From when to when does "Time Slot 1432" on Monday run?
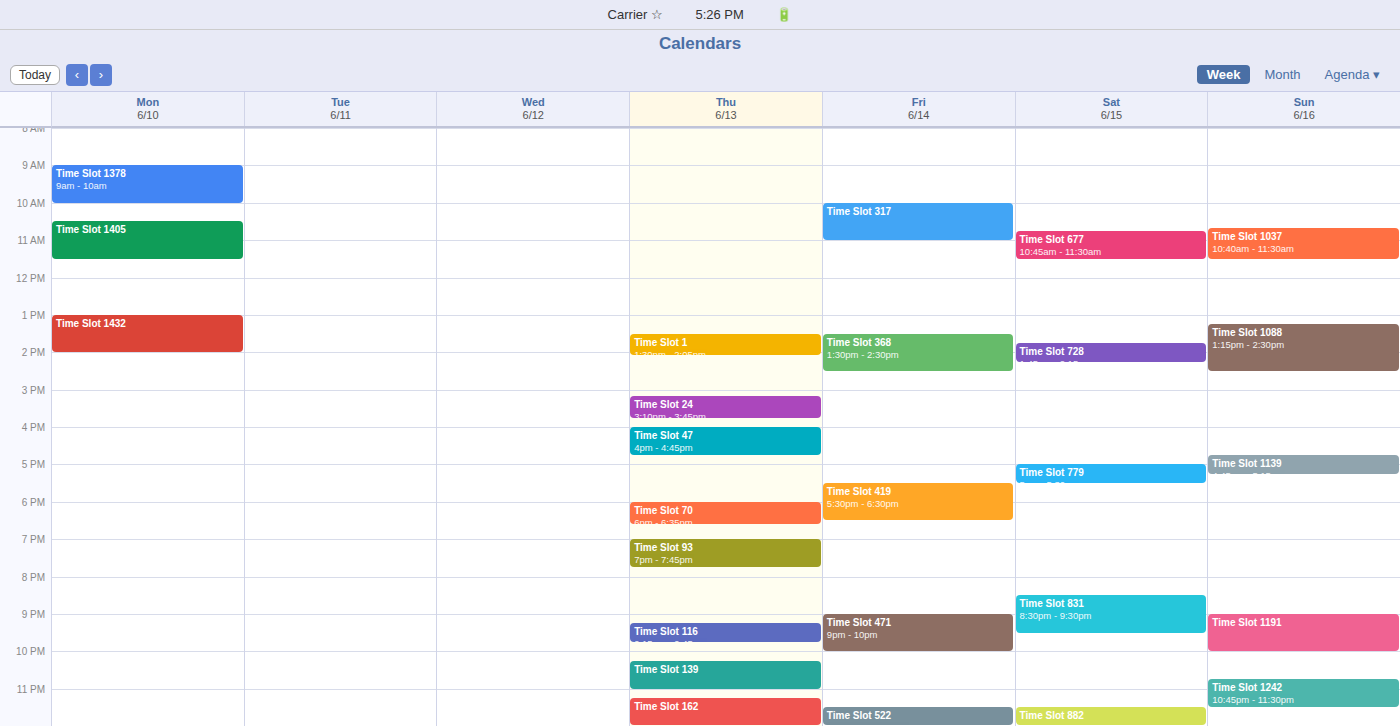
13:00 to 14:00